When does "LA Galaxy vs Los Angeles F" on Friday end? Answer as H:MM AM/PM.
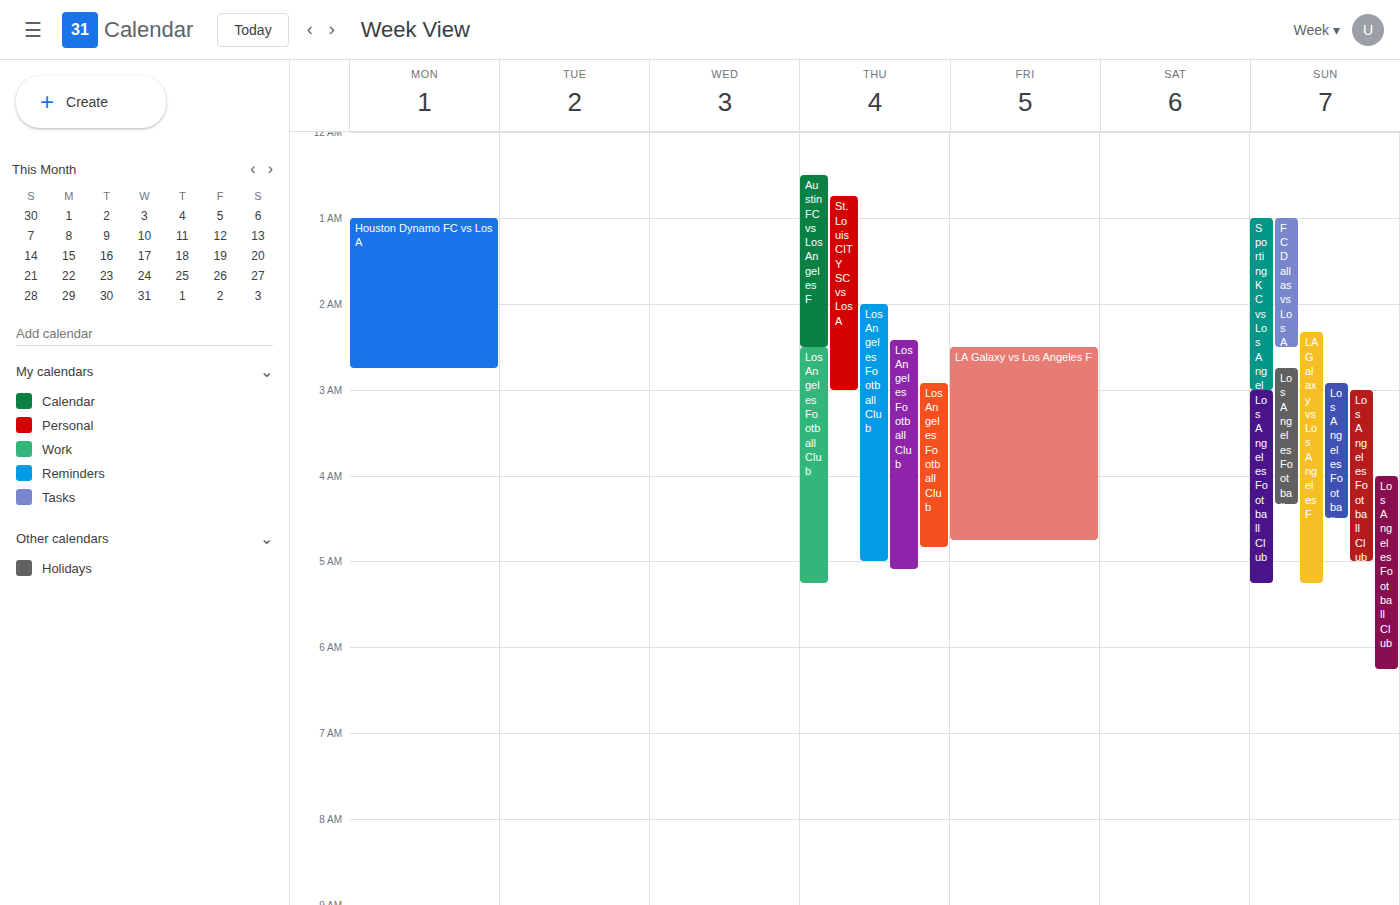
4:45 AM